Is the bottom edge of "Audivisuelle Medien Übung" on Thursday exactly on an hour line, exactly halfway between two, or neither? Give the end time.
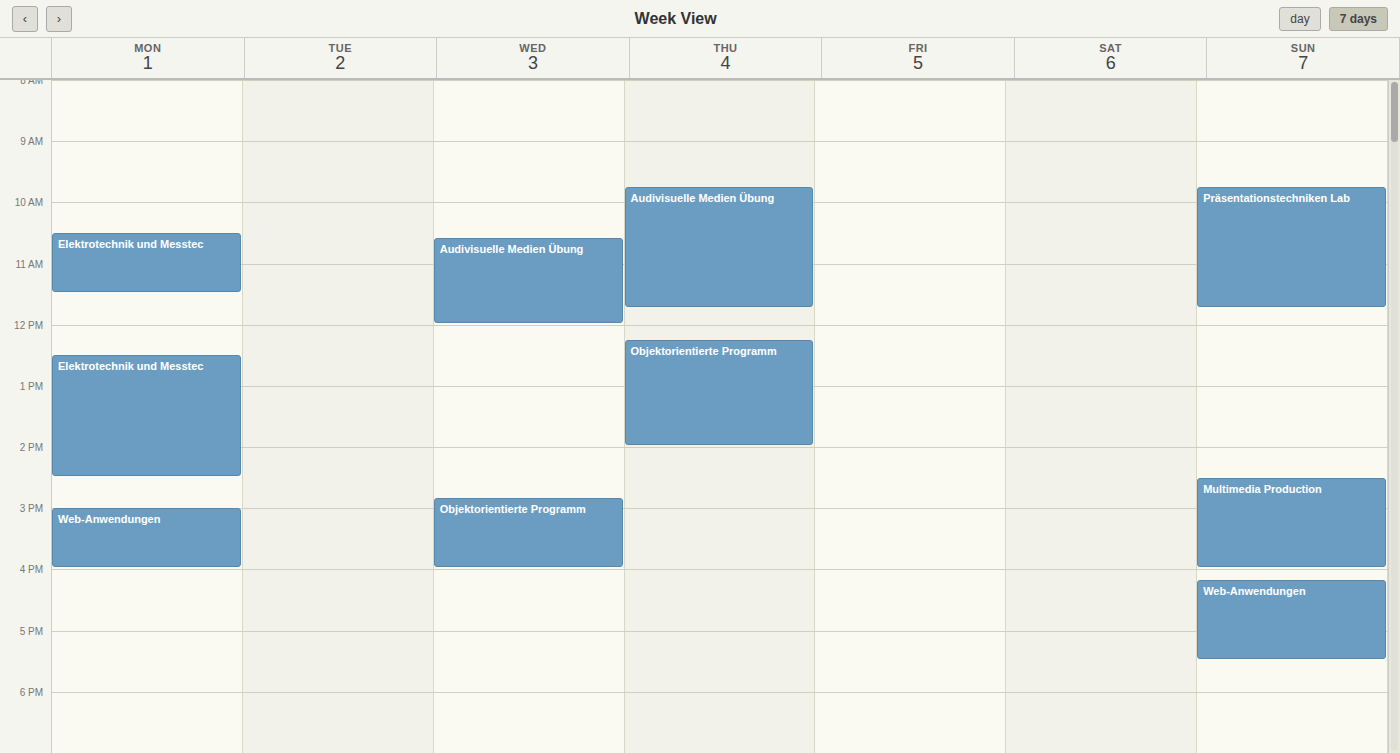
11:45 -- neither: three quarters of the way from the 11:00 line to the 12:00 line.